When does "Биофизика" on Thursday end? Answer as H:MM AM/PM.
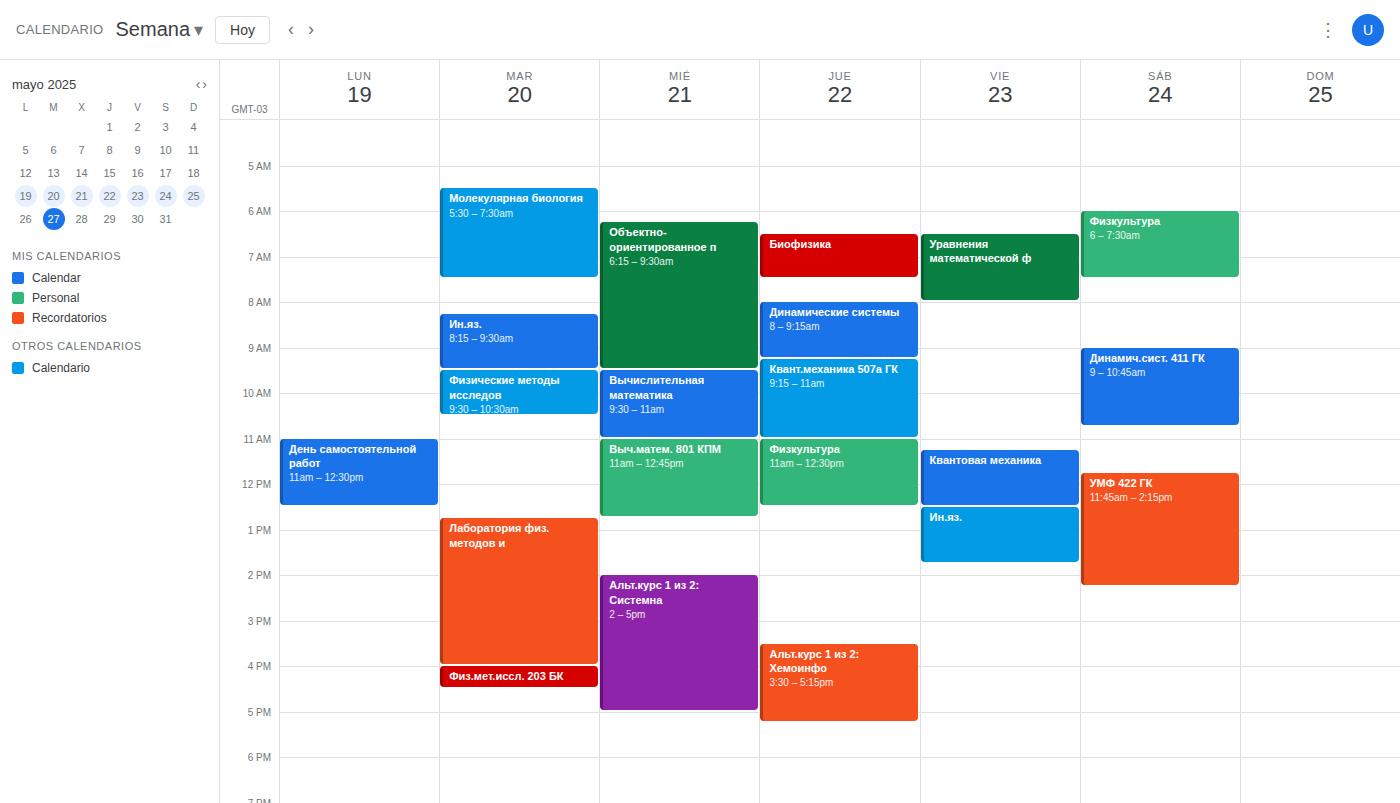
7:30 AM